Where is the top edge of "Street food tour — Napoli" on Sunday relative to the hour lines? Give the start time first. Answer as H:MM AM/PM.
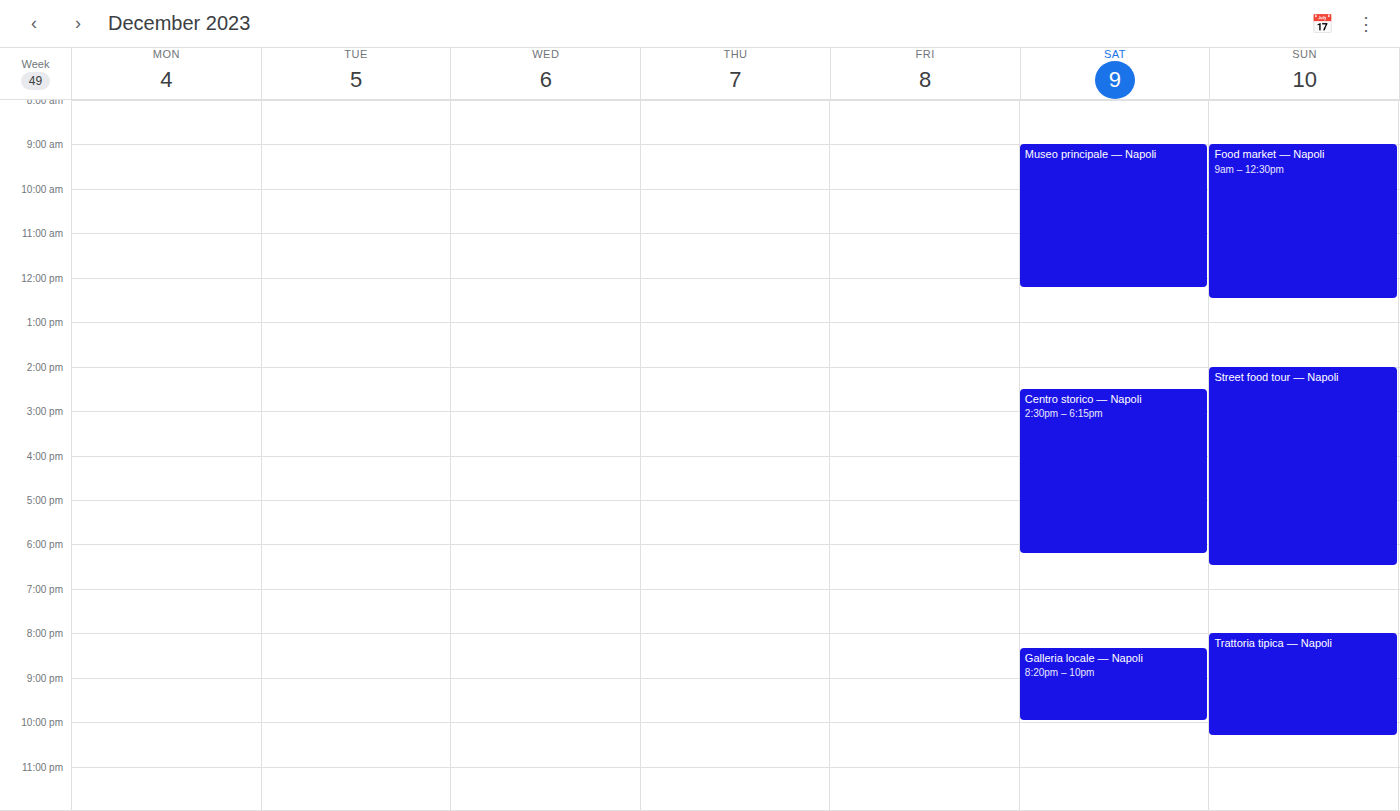
2:00 PM -- exactly on the 2 PM line.